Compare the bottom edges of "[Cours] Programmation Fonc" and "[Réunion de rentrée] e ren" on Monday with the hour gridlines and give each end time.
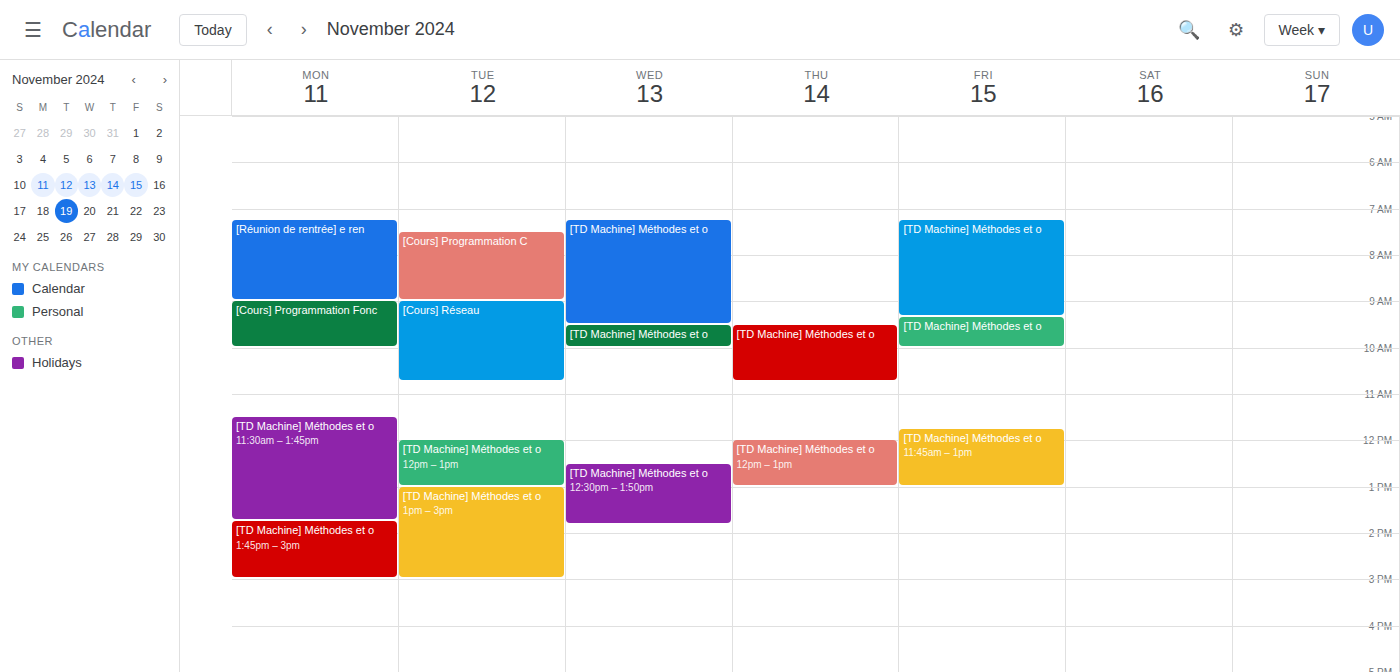
"[Cours] Programmation Fonc": 10:00 AM, exactly on the 10 AM line. "[Réunion de rentrée] e ren": 9:00 AM, exactly on the 9 AM line.